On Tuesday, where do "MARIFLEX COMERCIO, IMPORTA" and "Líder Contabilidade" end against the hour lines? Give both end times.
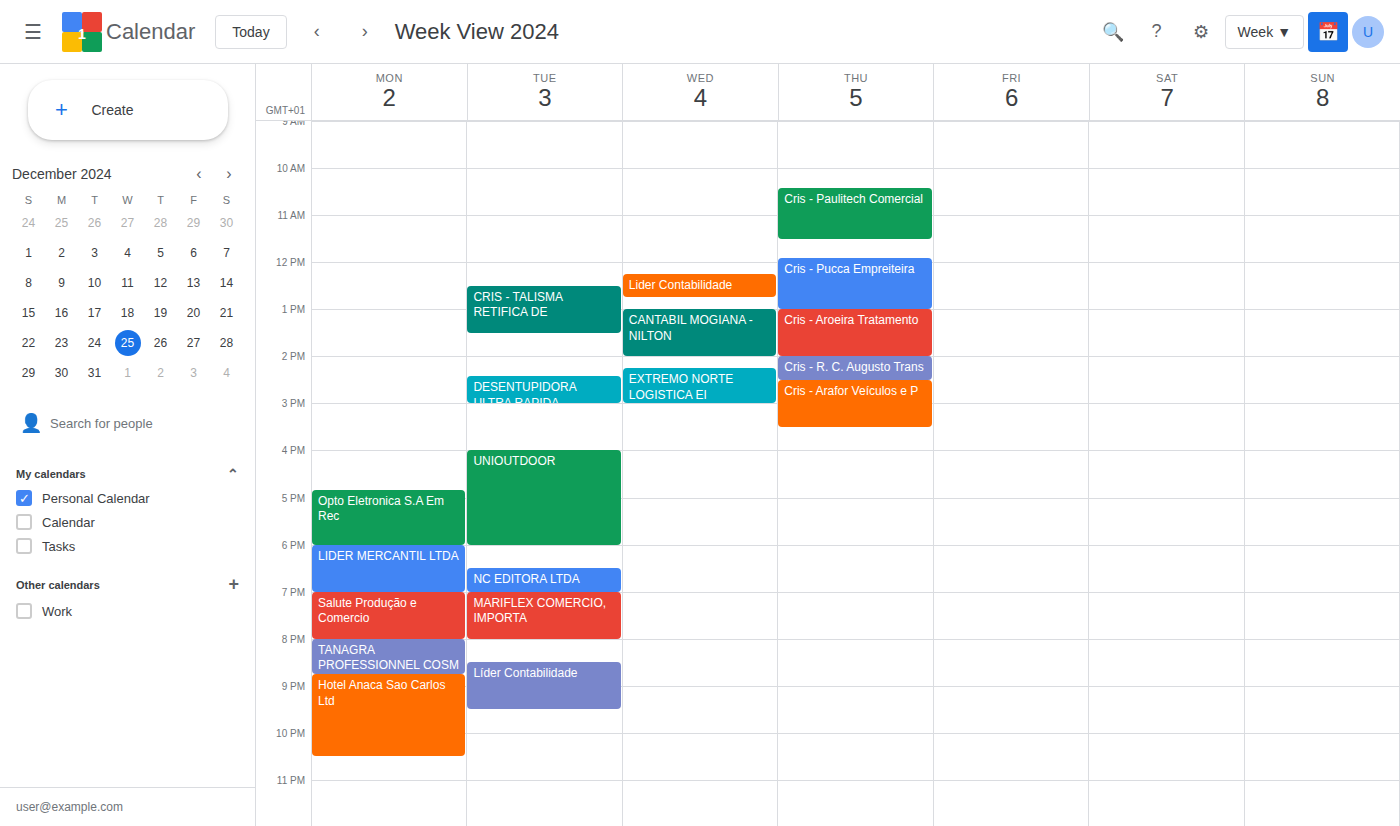
"MARIFLEX COMERCIO, IMPORTA": 8:00 PM, exactly on the 8 PM line. "Líder Contabilidade": 9:30 PM, halfway between the 9 PM and 10 PM lines.